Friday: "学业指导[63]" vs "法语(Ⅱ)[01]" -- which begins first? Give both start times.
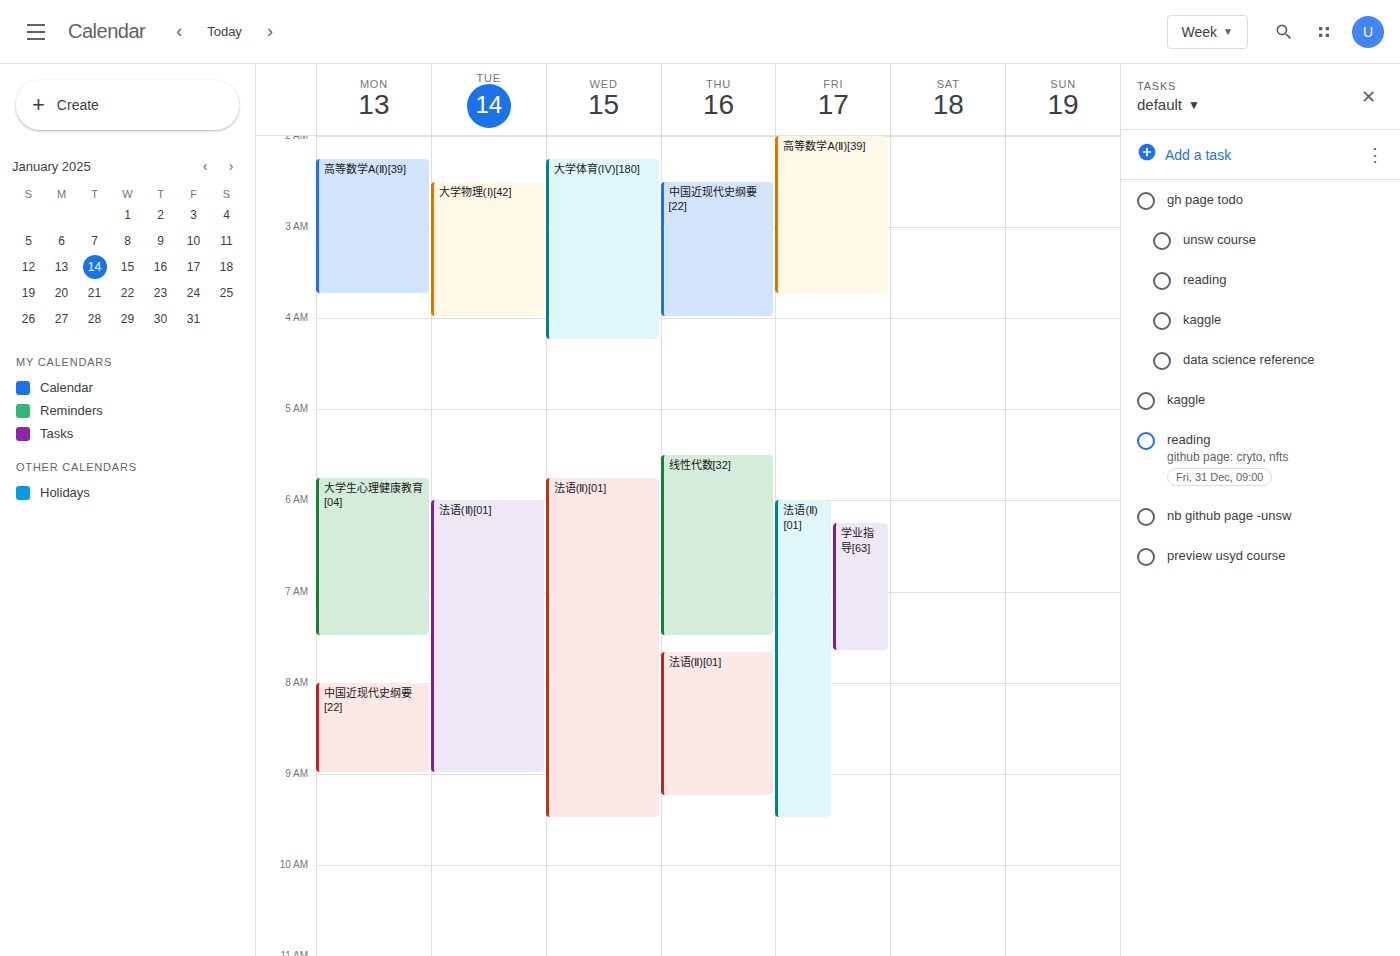
"法语(Ⅱ)[01]" 6:00 AM; "学业指导[63]" 6:15 AM.